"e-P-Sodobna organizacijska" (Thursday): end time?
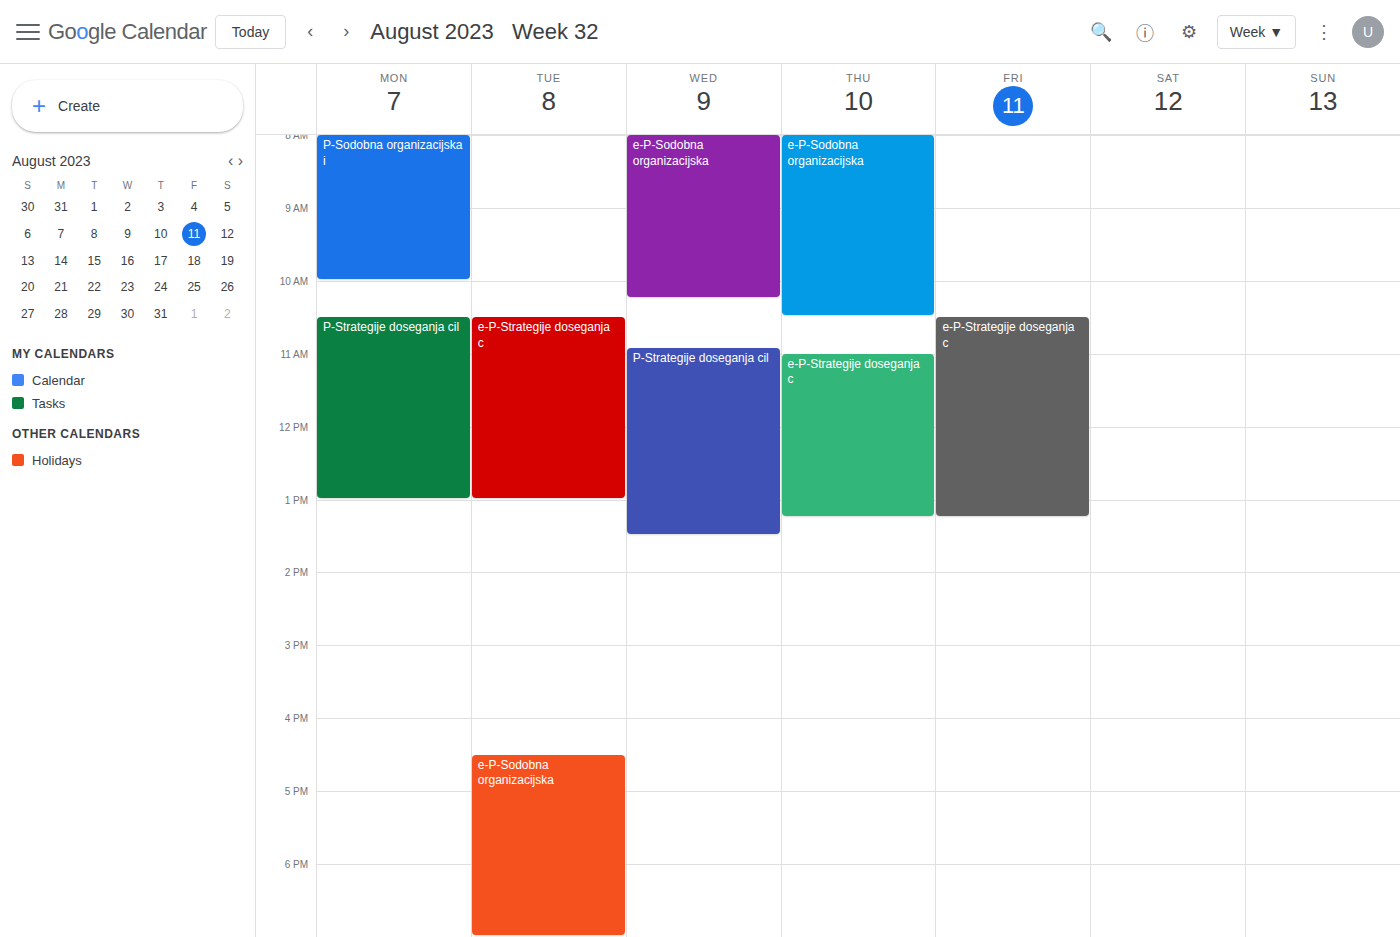
10:30 AM